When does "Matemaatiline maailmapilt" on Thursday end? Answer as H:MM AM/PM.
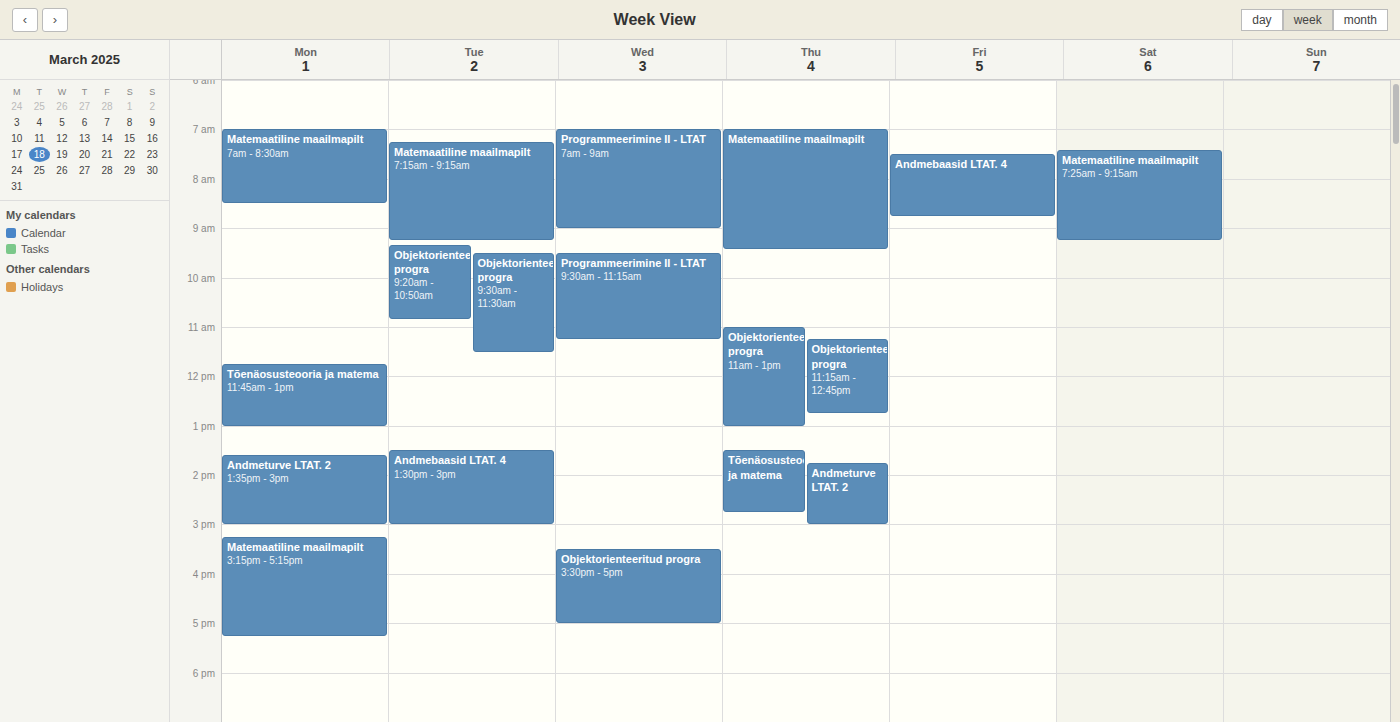
9:25 AM